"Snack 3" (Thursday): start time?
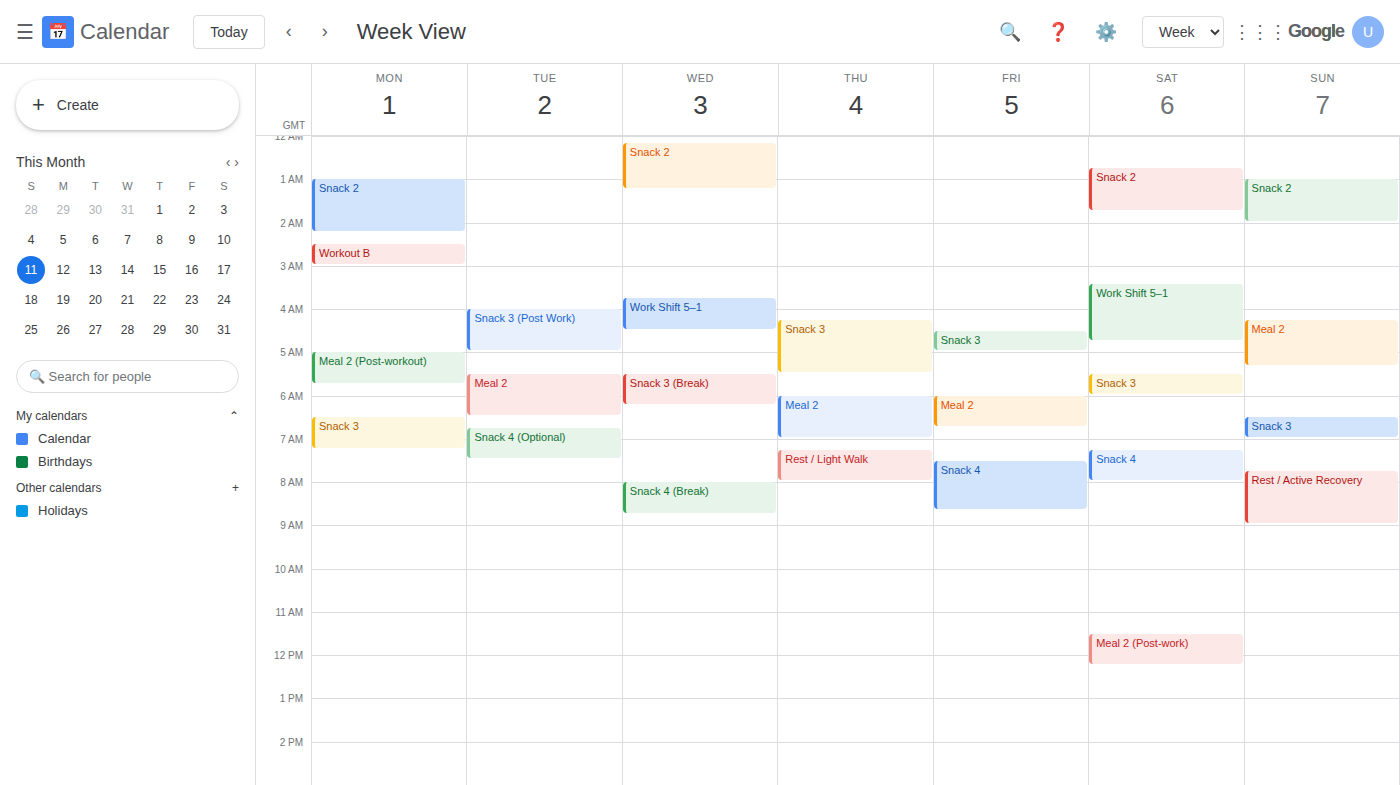
4:15 AM